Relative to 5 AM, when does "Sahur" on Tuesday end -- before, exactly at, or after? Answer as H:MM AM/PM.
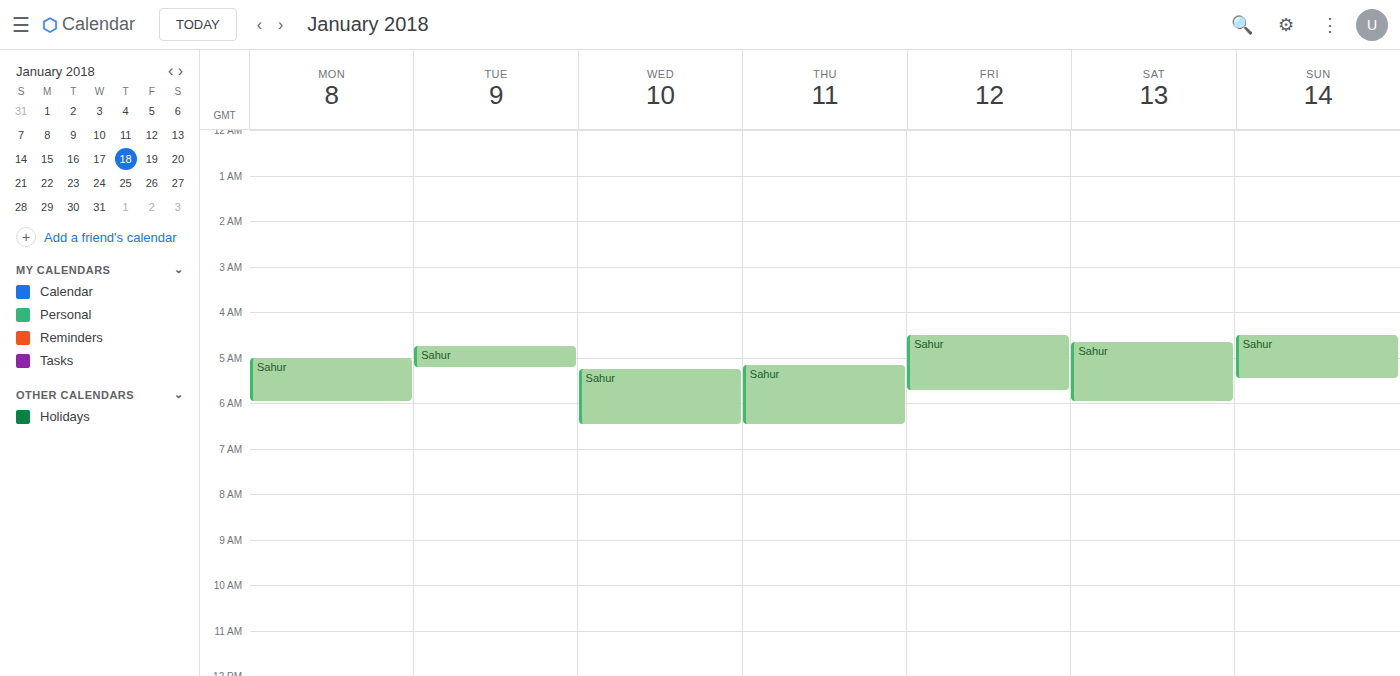
5:15 AM -- after 5 AM, 15 minutes below the 5 AM line.